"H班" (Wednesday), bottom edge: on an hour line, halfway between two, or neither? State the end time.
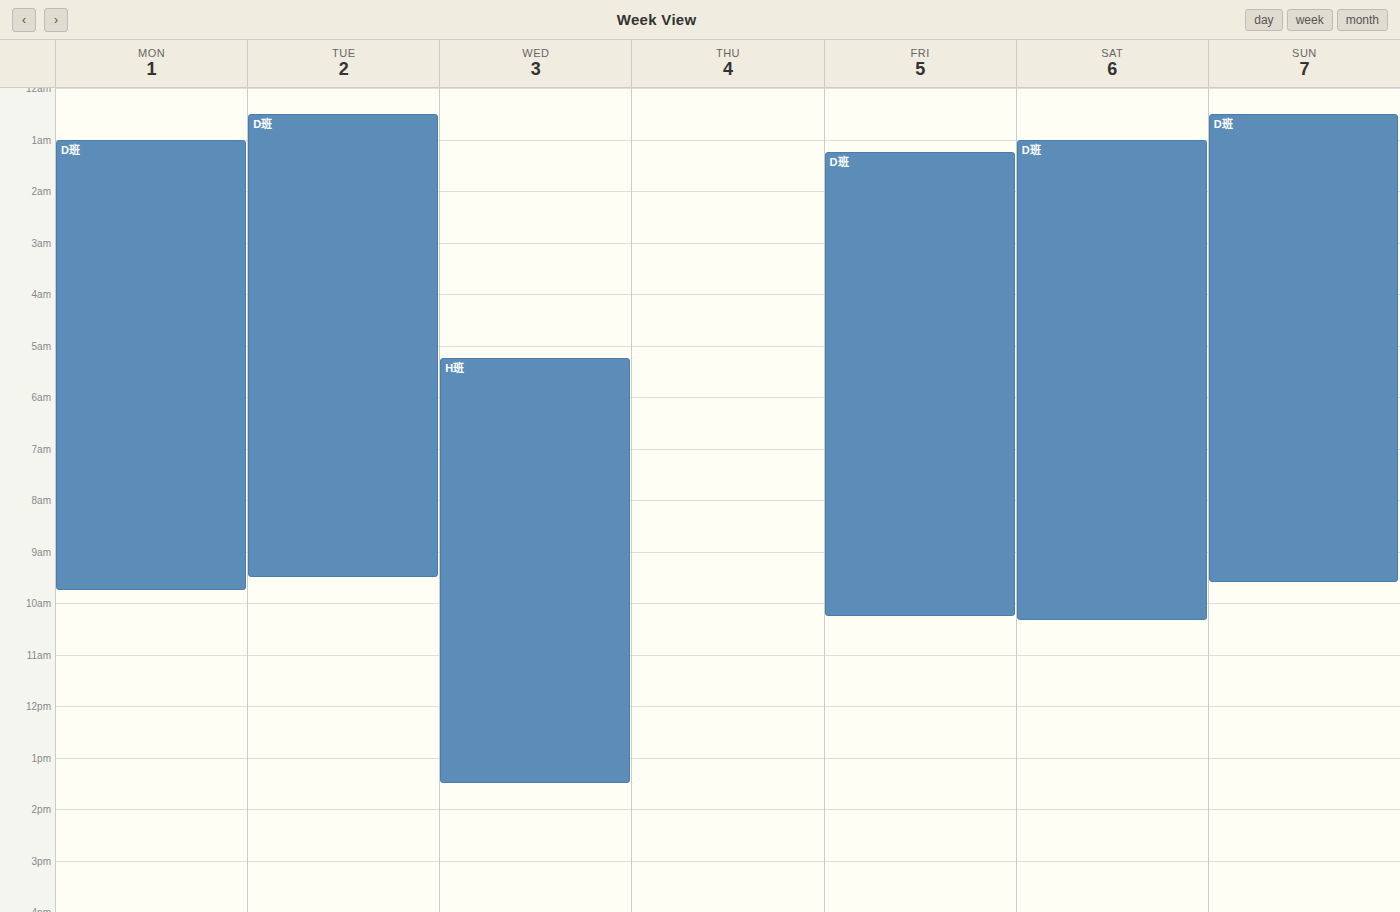
1:30 PM -- halfway between the 1 PM and 2 PM lines.